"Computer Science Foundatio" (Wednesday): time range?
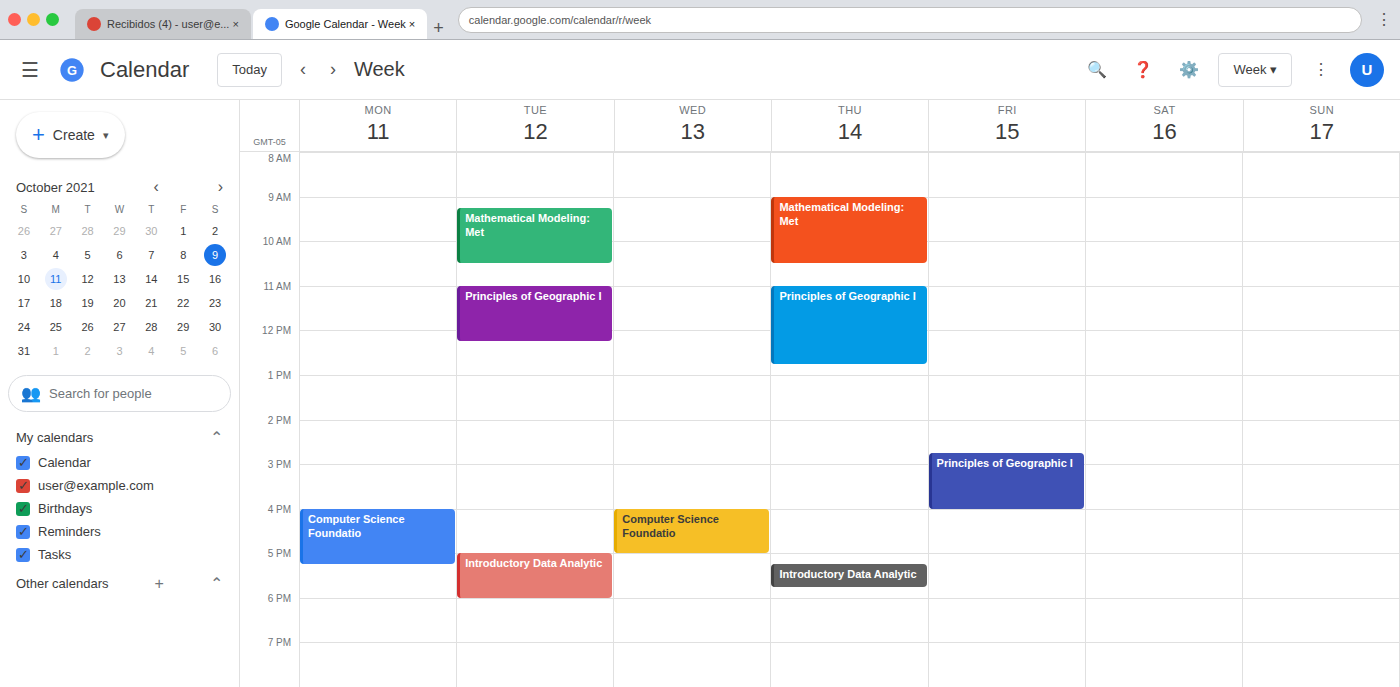
4:00 PM to 5:00 PM